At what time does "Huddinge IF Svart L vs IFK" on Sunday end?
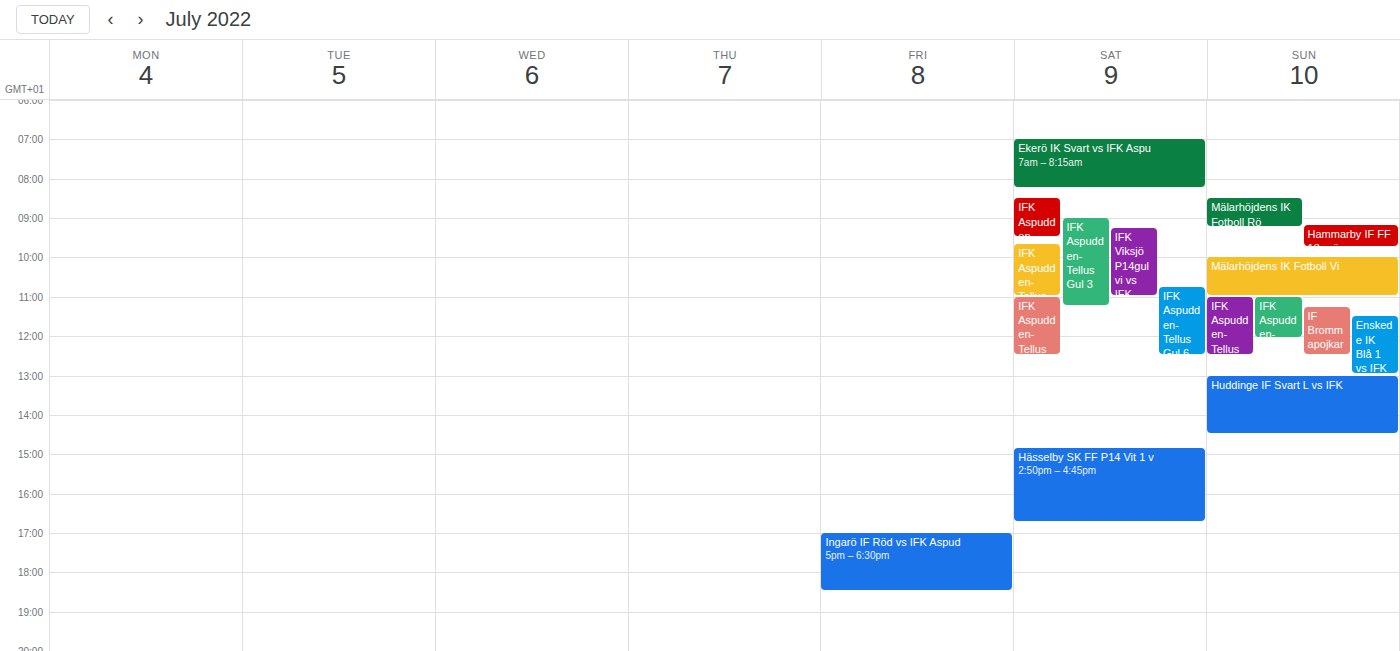
2:30 PM